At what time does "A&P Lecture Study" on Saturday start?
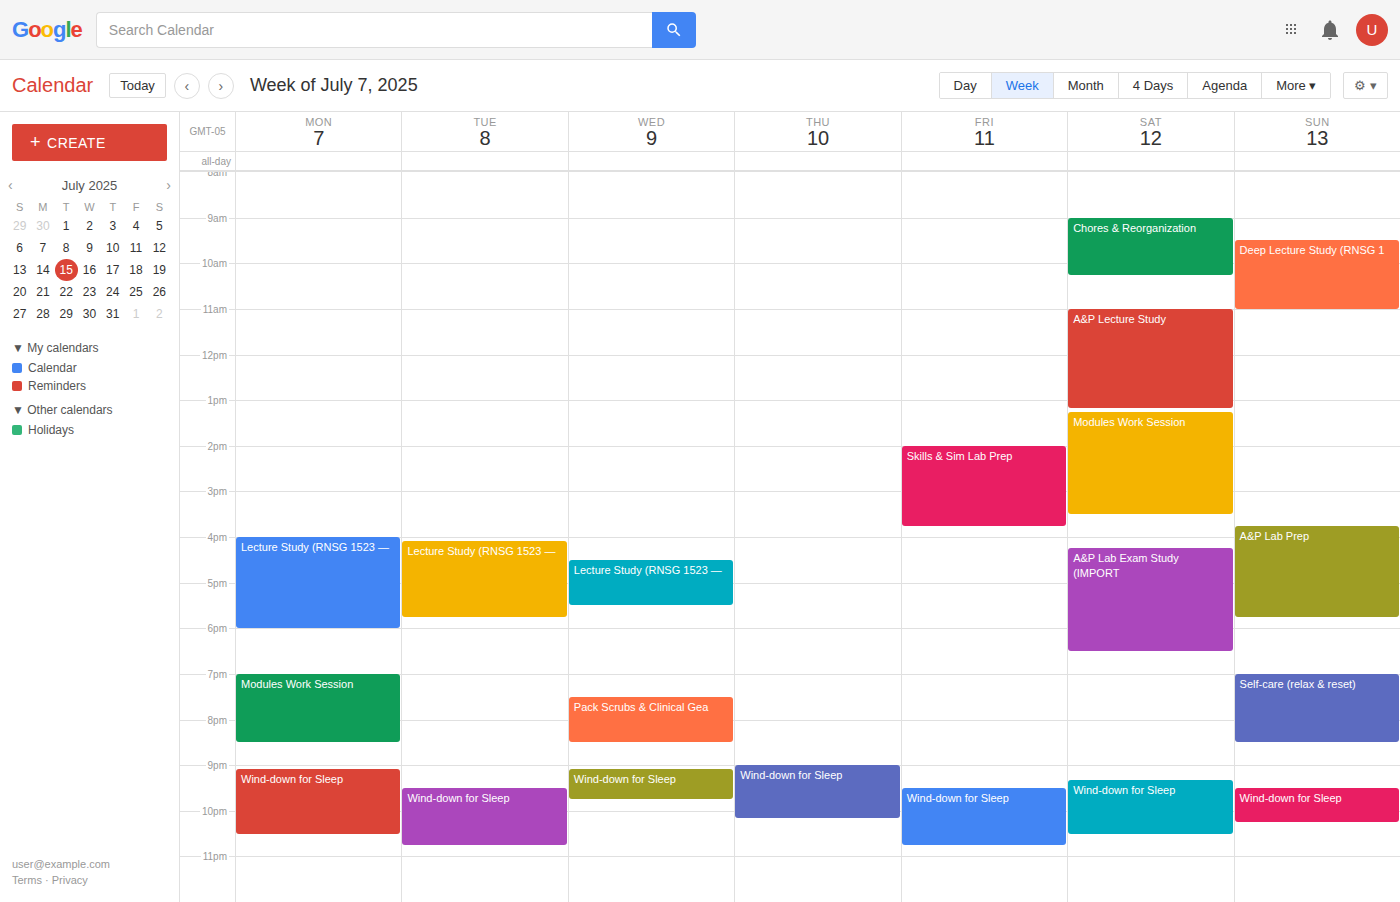
11:00 AM